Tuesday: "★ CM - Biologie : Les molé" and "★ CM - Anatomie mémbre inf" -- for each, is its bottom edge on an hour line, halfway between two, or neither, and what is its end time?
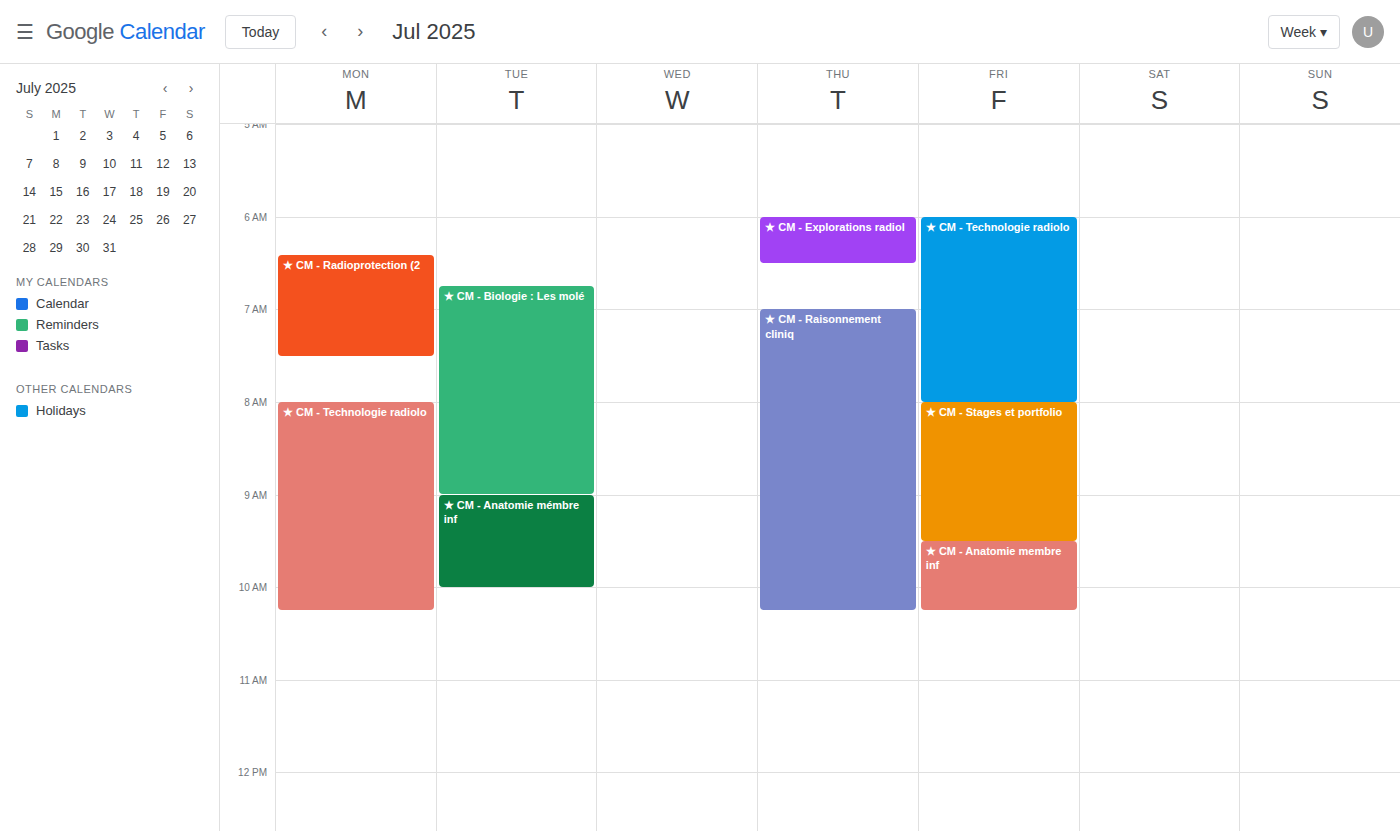
"★ CM - Biologie : Les molé": 9:00 AM, exactly on the 9 AM line. "★ CM - Anatomie mémbre inf": 10:00 AM, exactly on the 10 AM line.